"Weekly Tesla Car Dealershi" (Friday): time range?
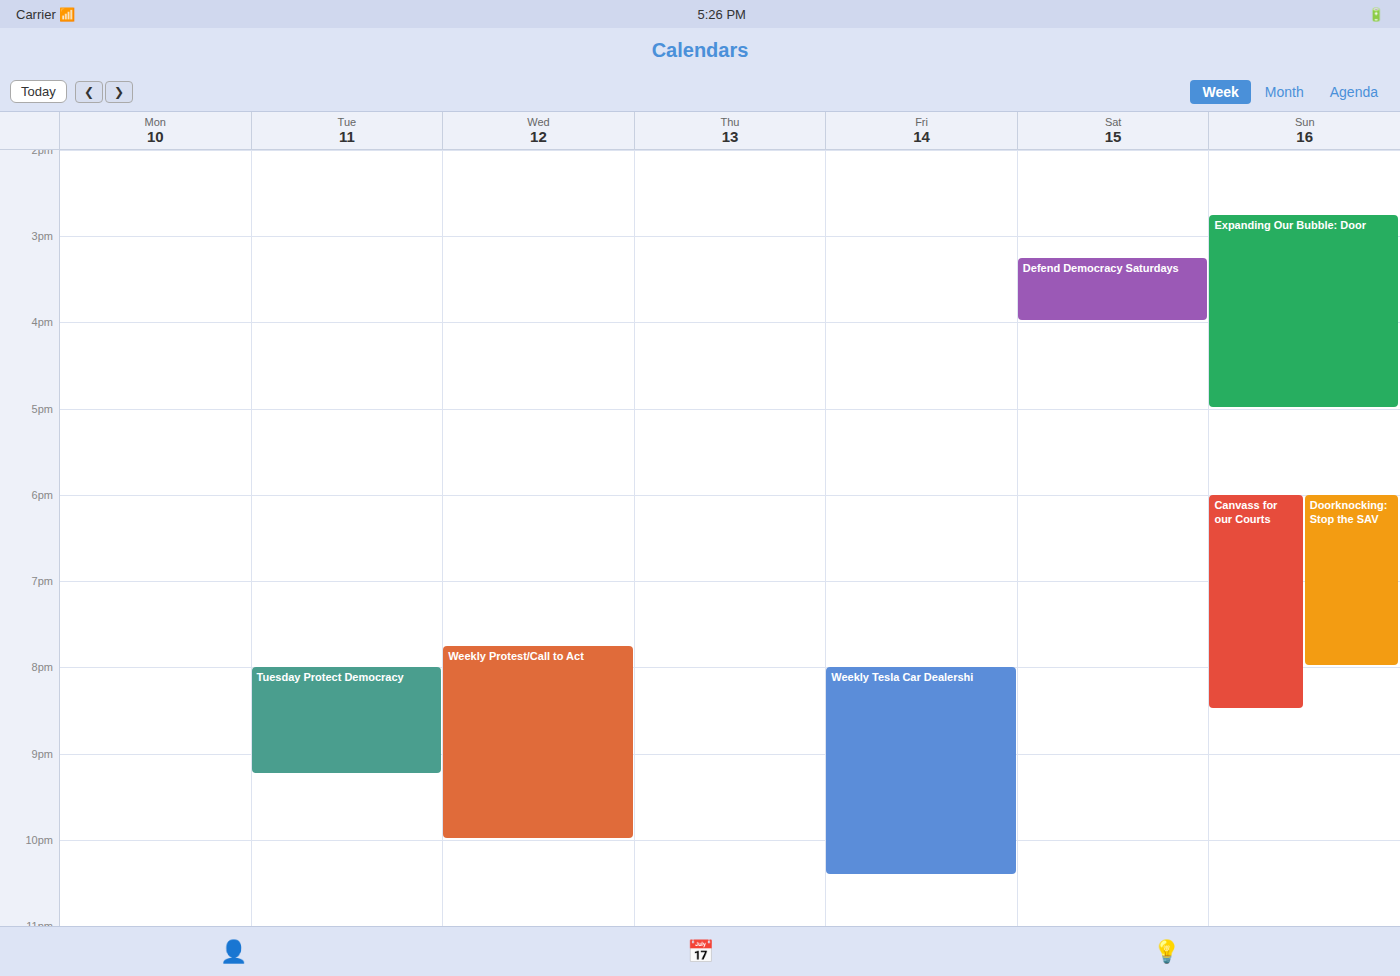
8:00 PM to 10:25 PM